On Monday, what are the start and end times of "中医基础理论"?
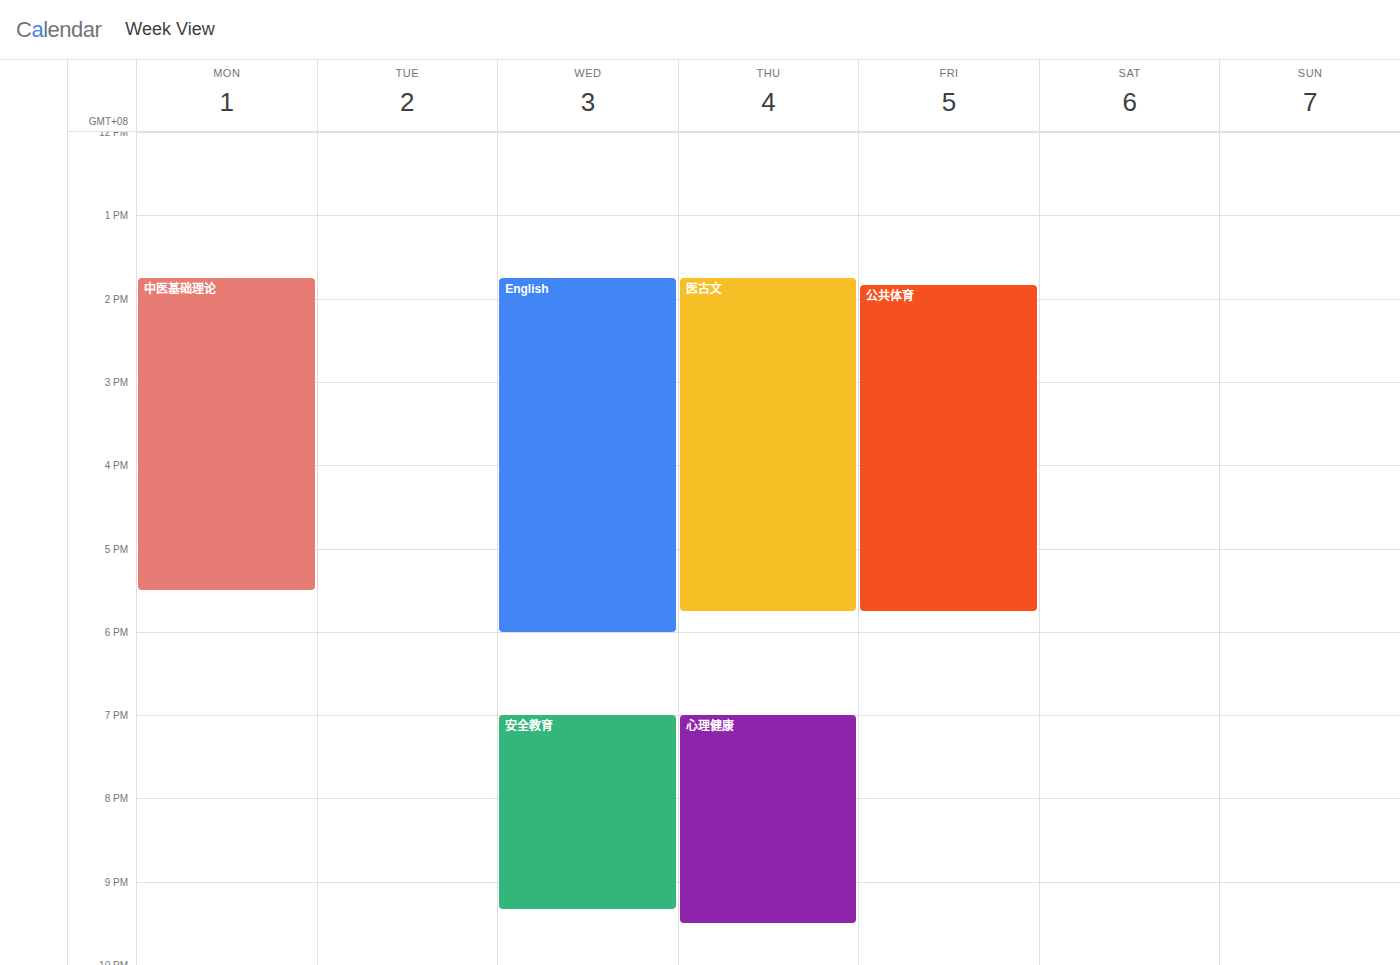
13:45 to 17:30